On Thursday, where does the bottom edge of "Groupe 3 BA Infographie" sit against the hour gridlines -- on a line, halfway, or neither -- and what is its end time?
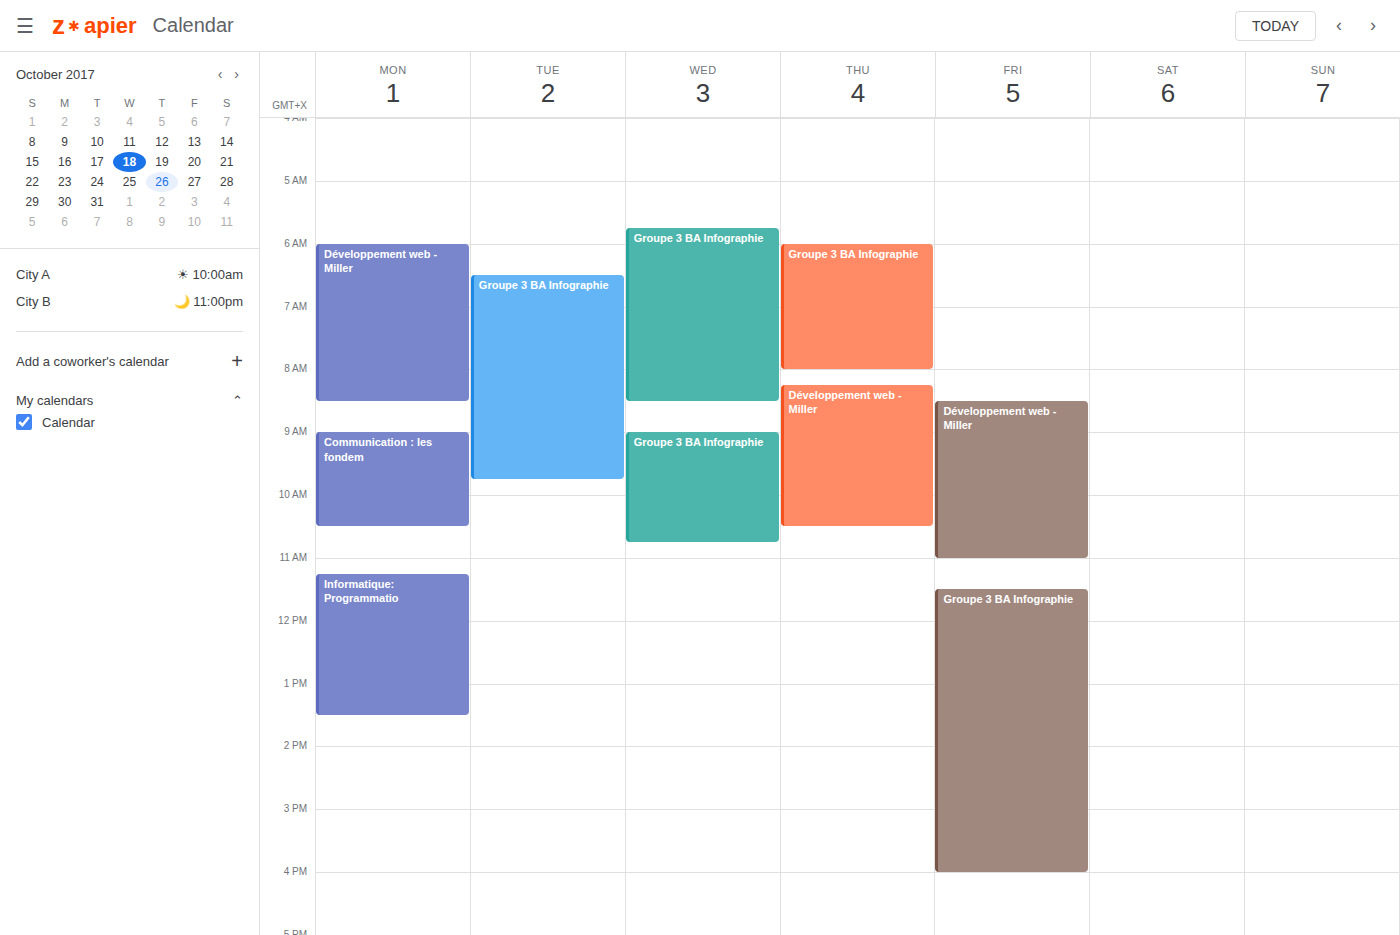
8:00 AM -- exactly on the 8 AM line.